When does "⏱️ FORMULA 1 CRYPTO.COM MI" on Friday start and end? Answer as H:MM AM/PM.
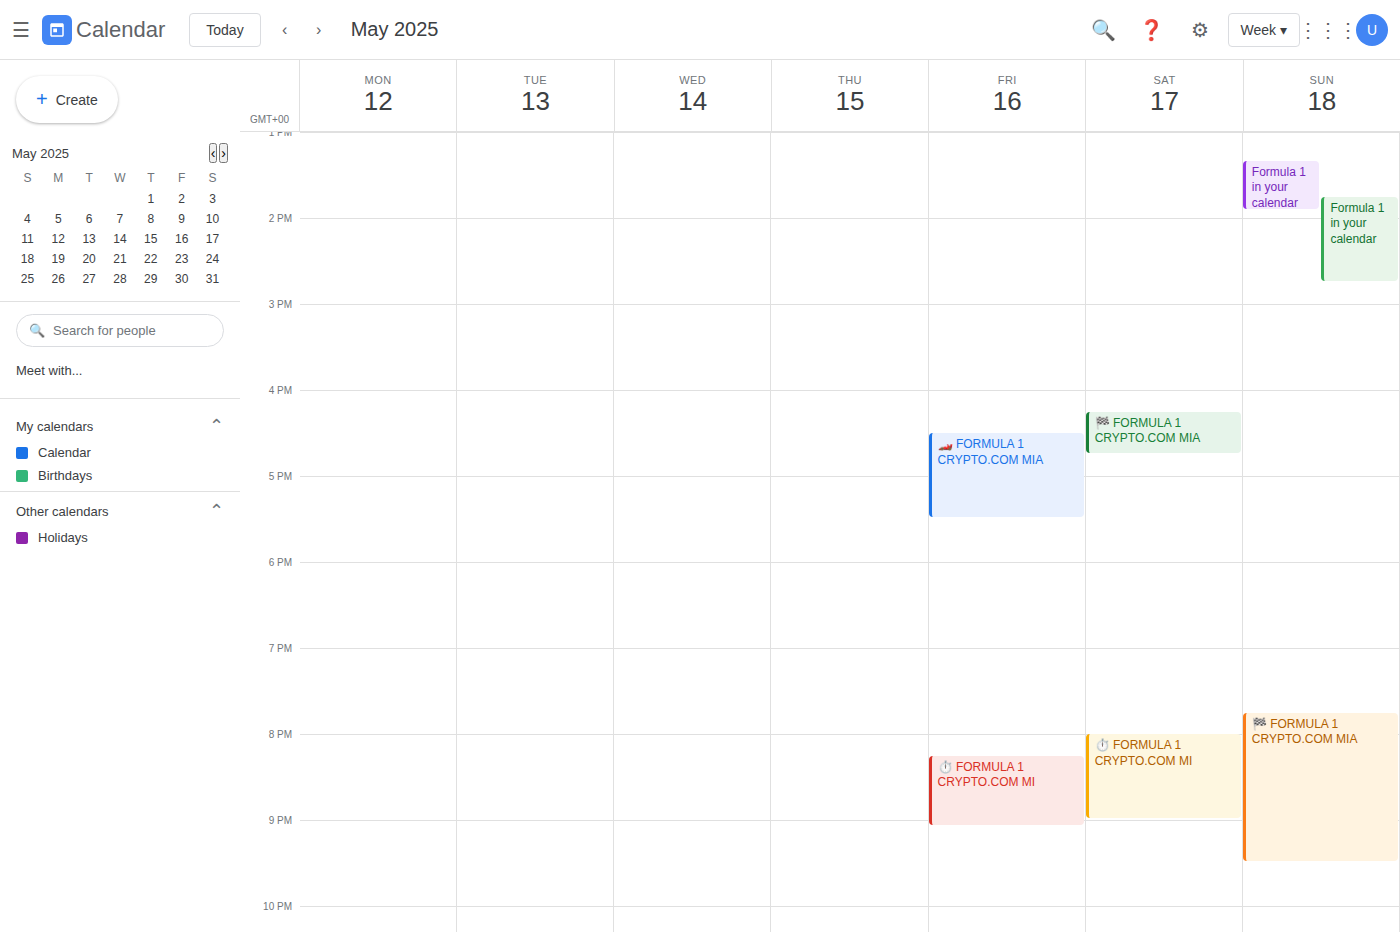
8:15 PM to 9:05 PM